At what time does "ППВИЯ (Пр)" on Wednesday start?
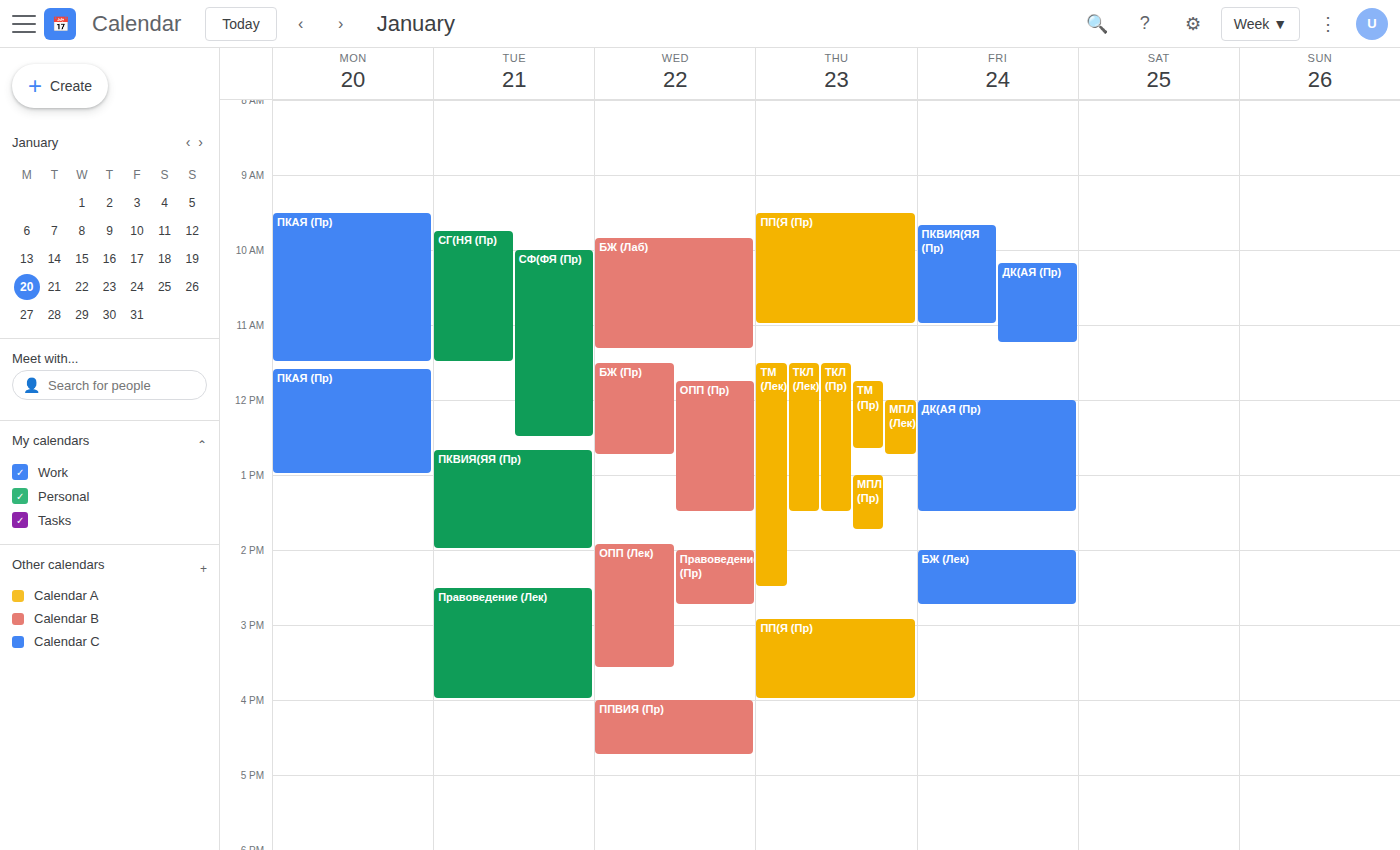
4:00 PM